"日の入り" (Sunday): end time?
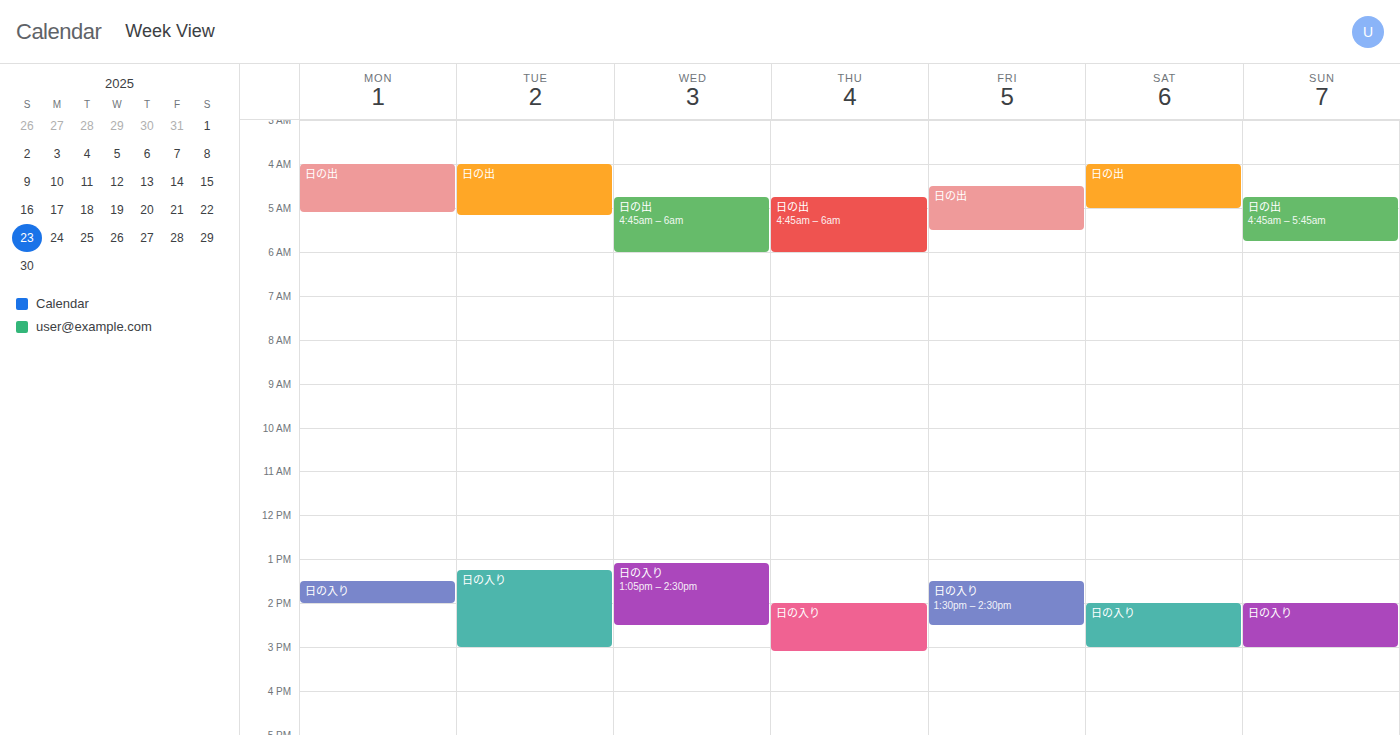
3:00 PM